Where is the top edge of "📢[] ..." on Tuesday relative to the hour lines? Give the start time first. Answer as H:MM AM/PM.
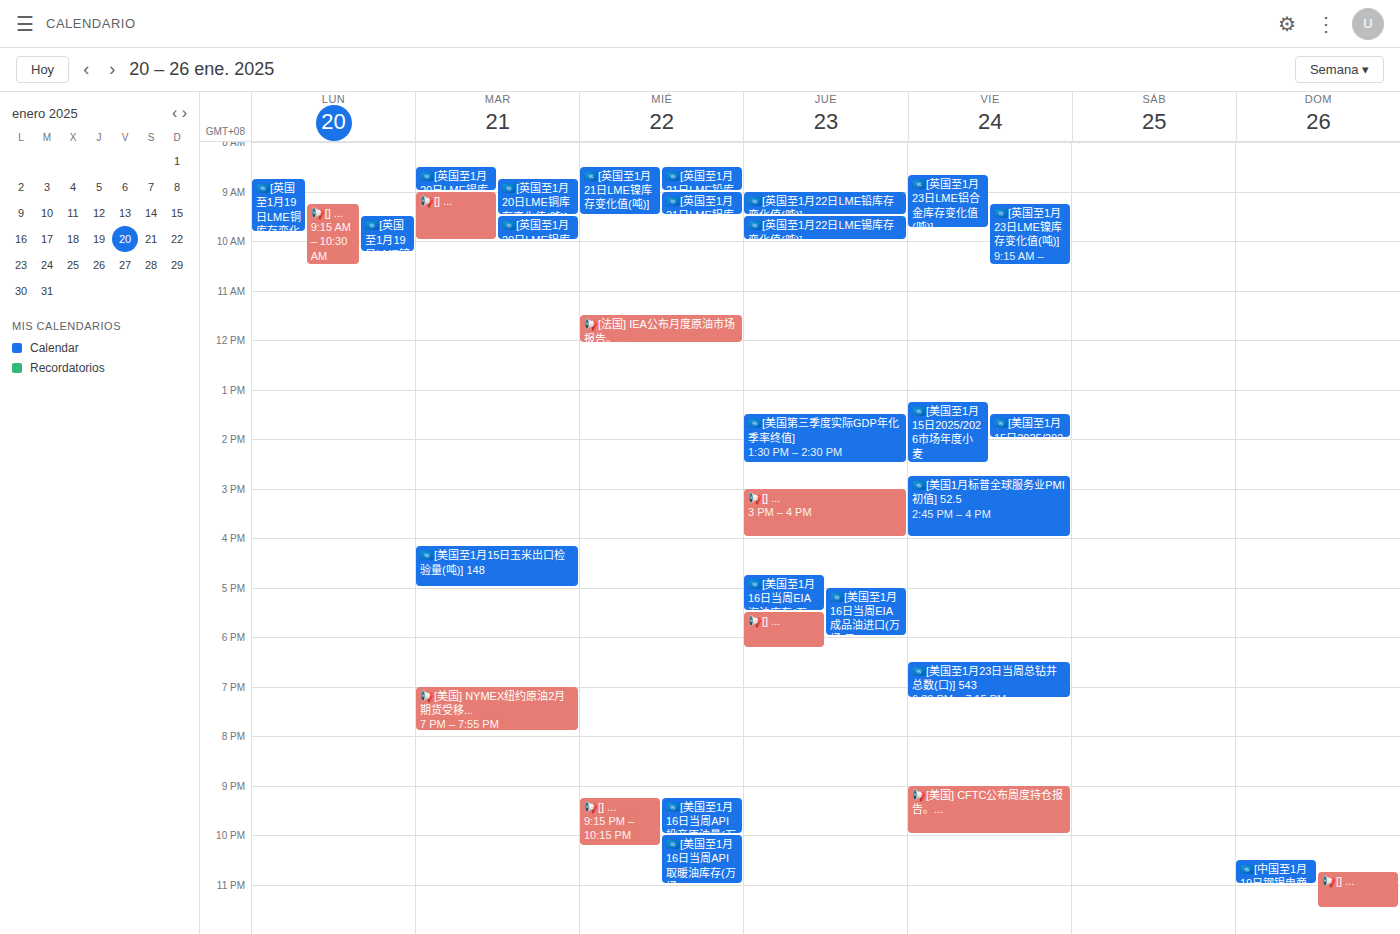
9:00 AM -- exactly on the 9 AM line.